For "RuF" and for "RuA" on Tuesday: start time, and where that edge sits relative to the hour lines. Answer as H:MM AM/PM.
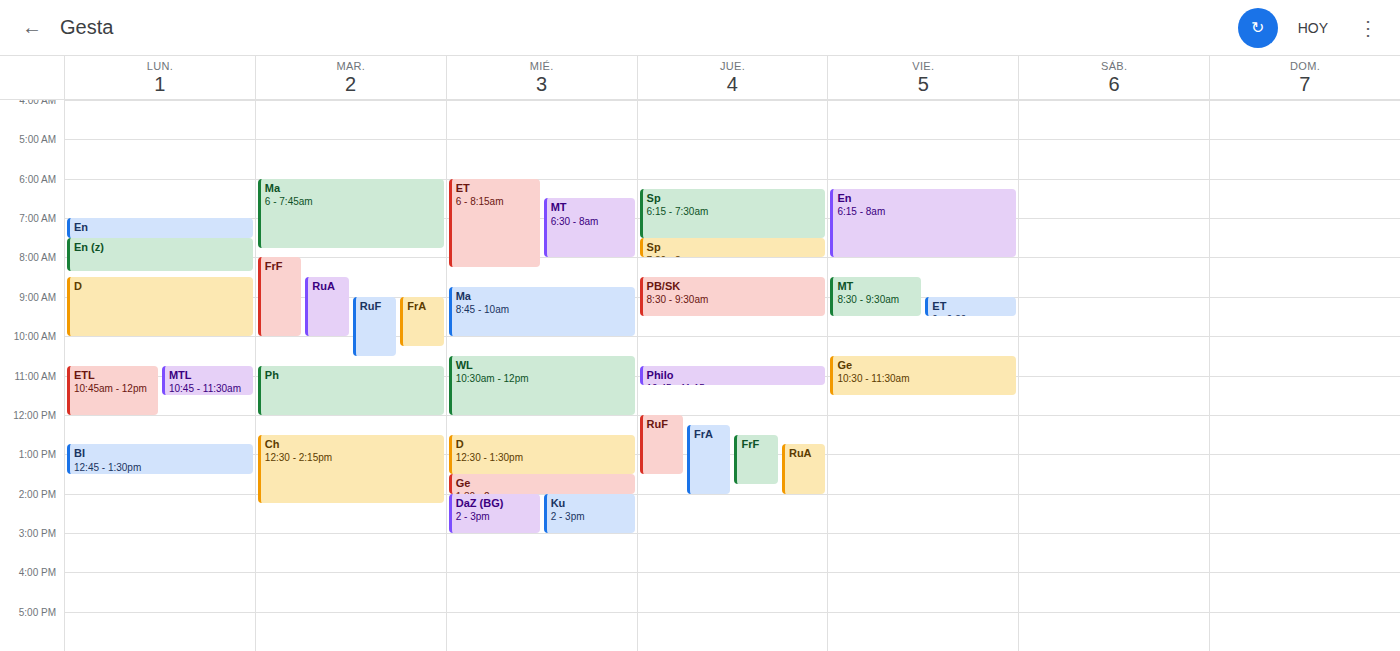
"RuF": 9:00 AM, exactly on the 9 AM line. "RuA": 8:30 AM, halfway between the 8 AM and 9 AM lines.